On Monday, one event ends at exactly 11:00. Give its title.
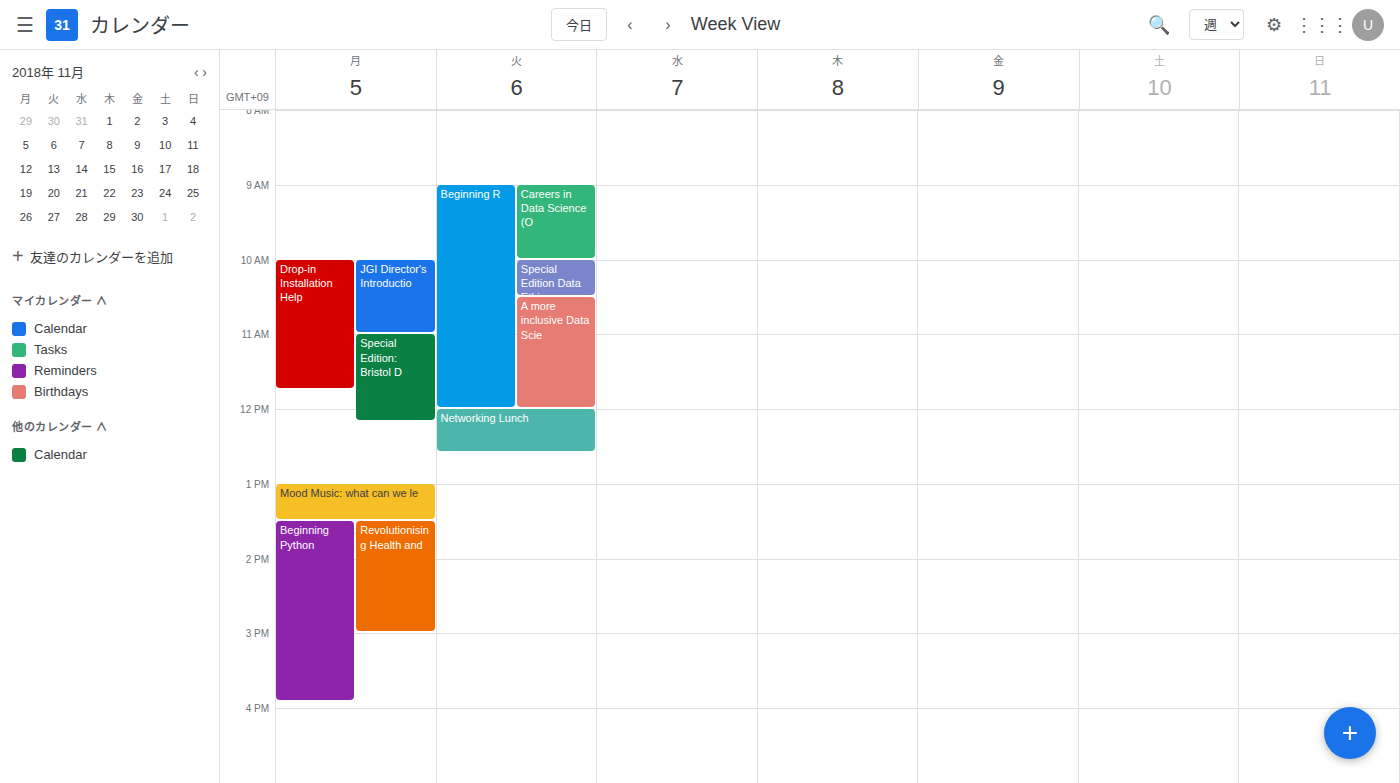
"JGI Director's Introductio"